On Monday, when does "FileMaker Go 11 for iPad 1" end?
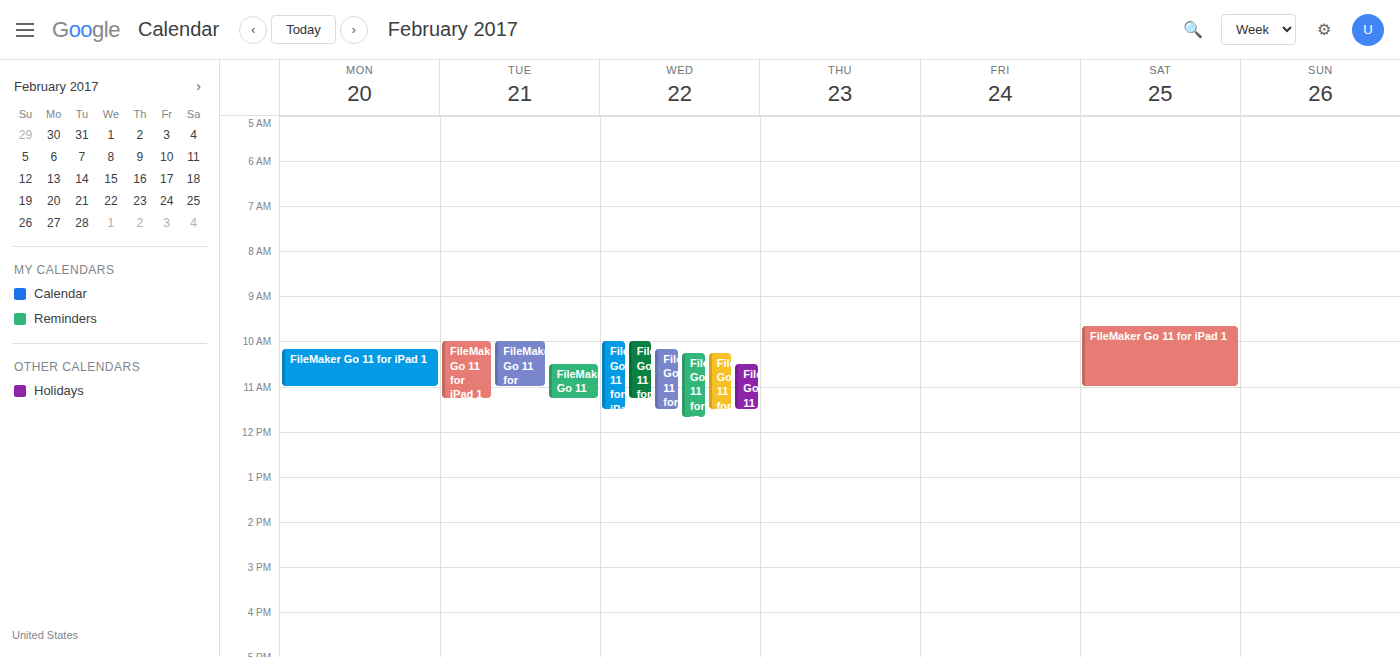
11:00 AM